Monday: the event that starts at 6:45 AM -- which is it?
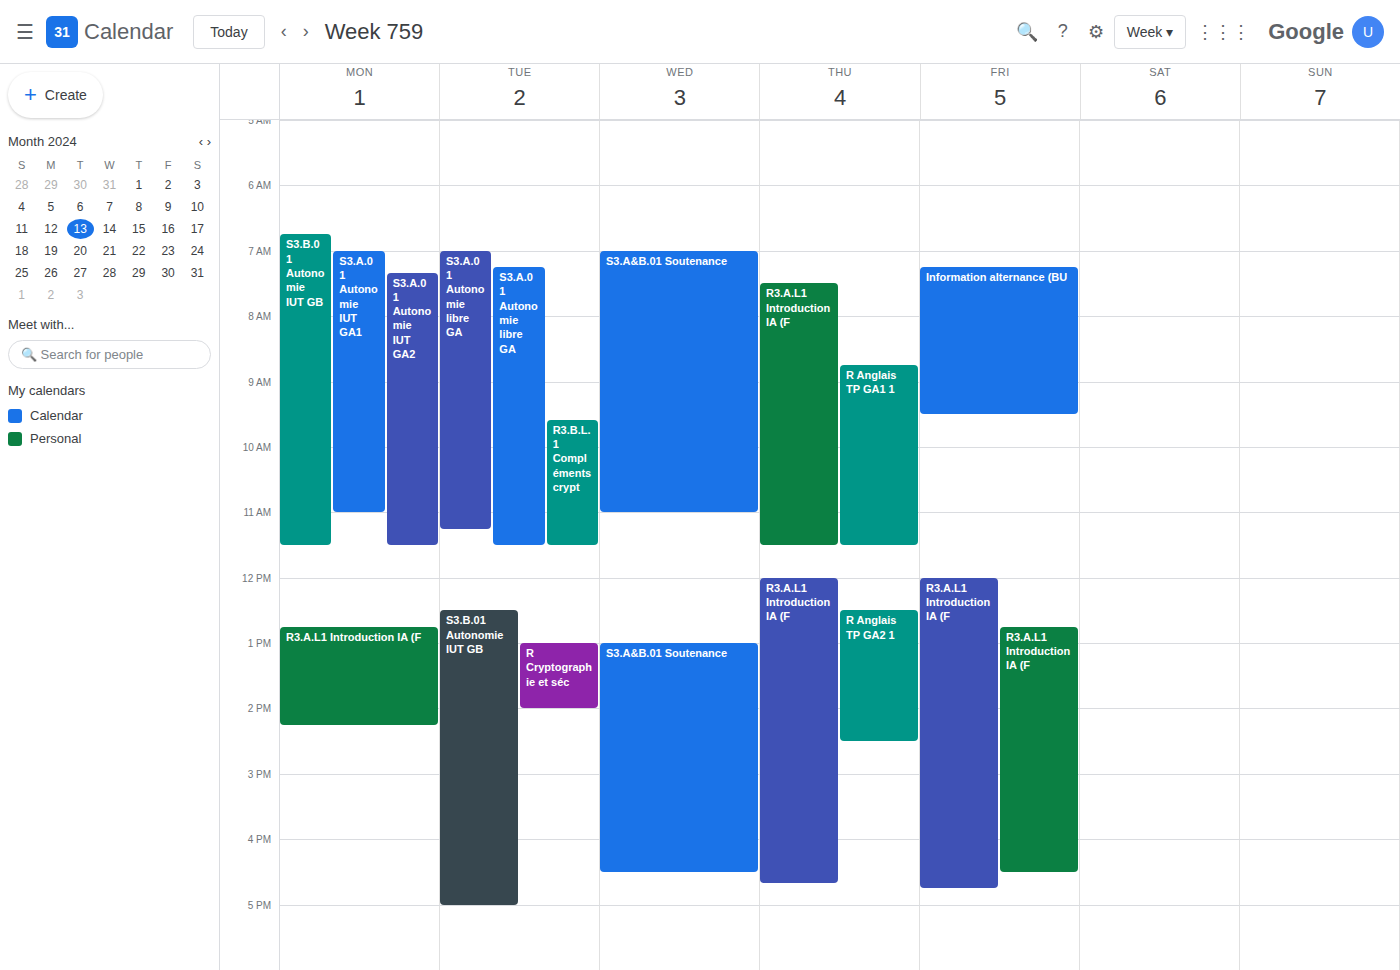
"S3.B.01 Autonomie IUT GB"